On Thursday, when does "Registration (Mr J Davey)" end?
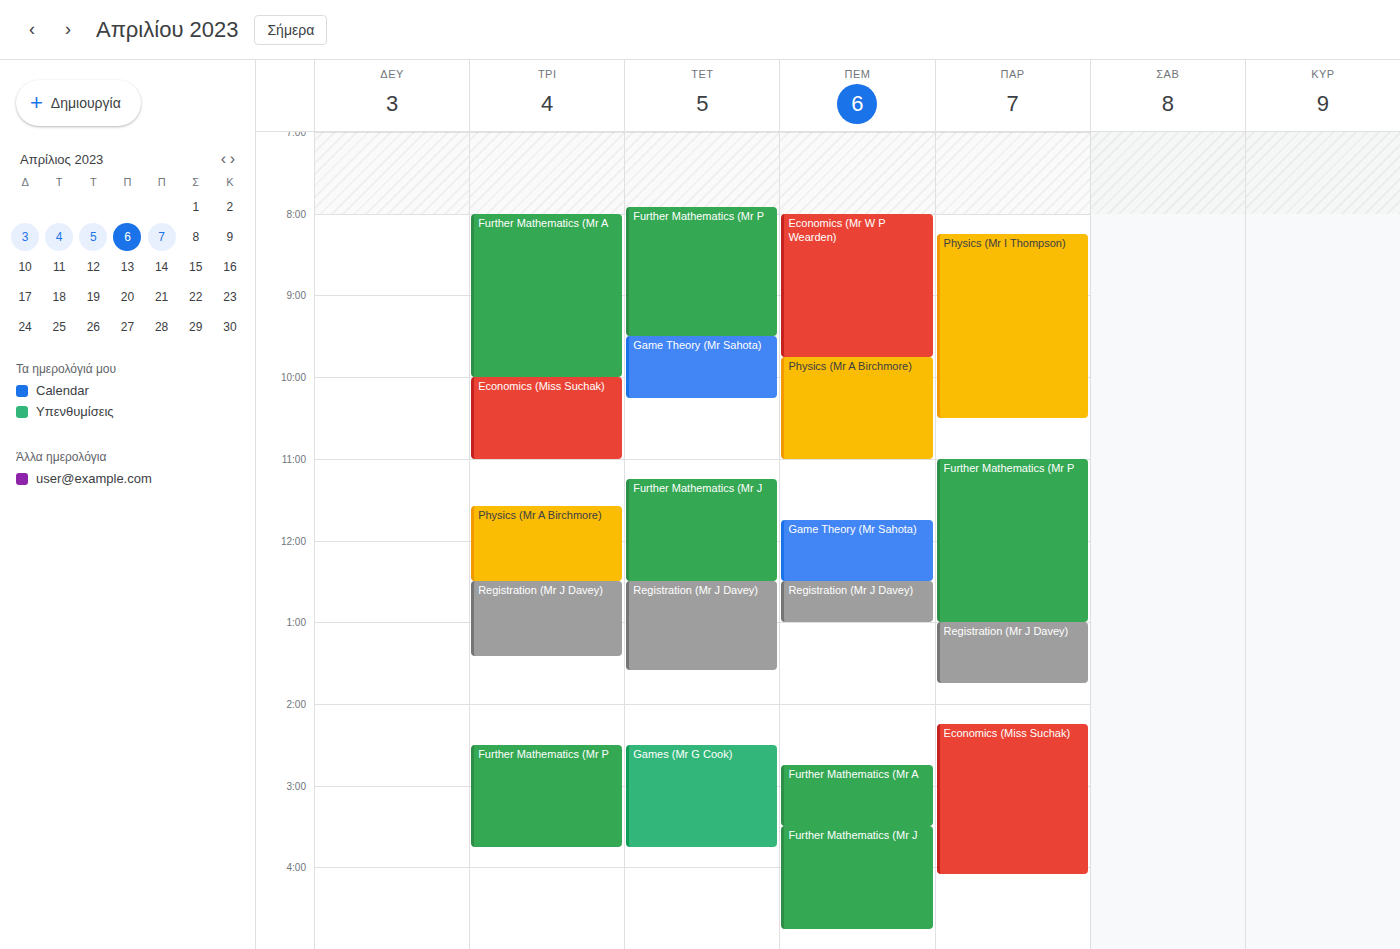
1:00 PM